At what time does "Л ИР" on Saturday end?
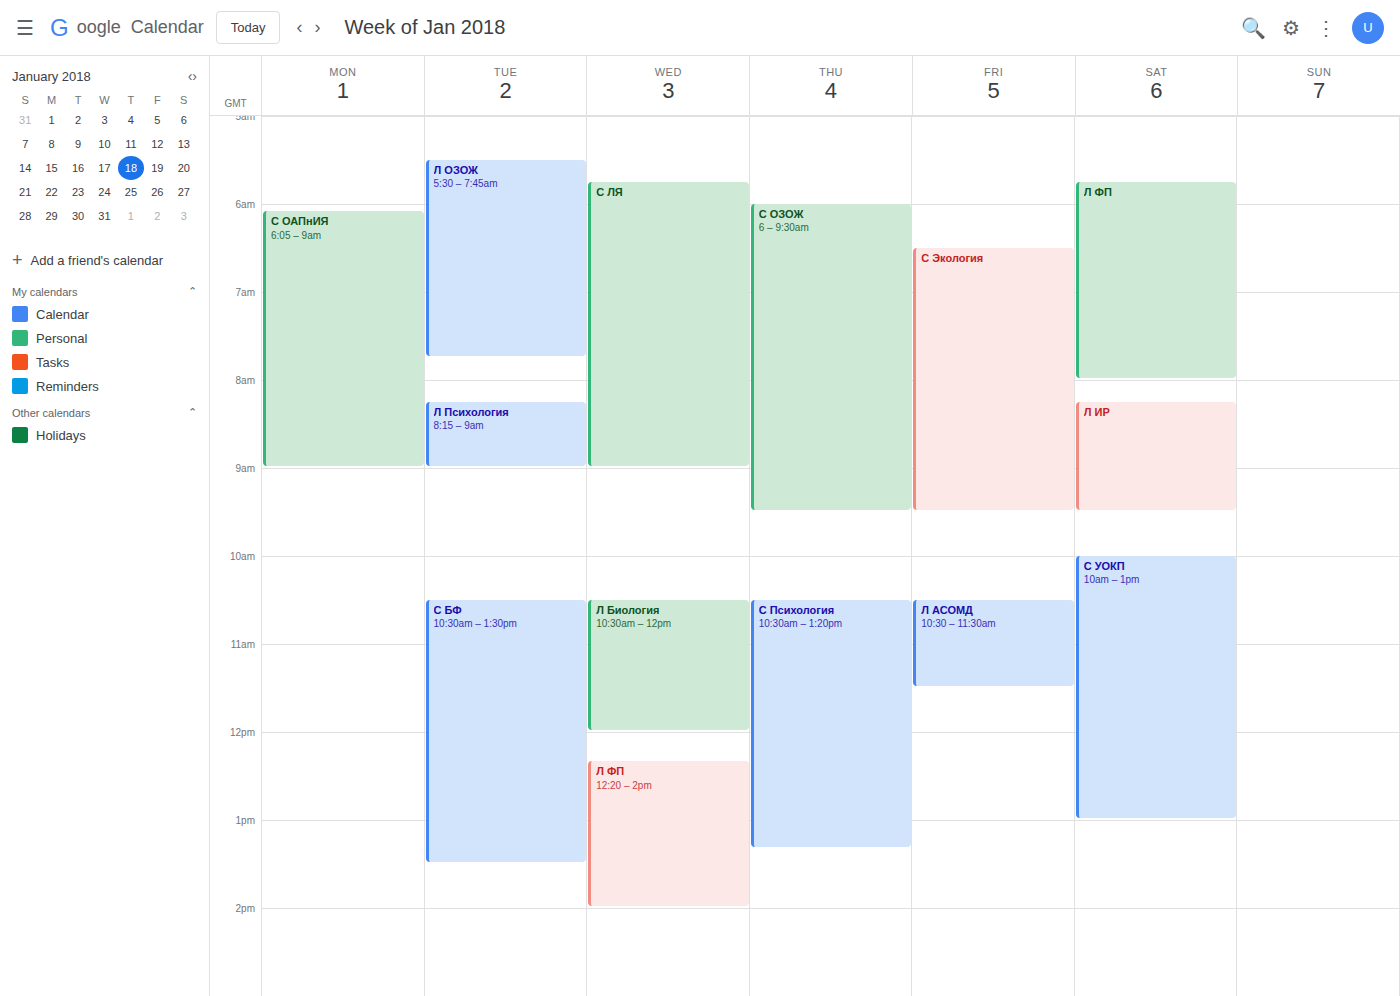
9:30 AM